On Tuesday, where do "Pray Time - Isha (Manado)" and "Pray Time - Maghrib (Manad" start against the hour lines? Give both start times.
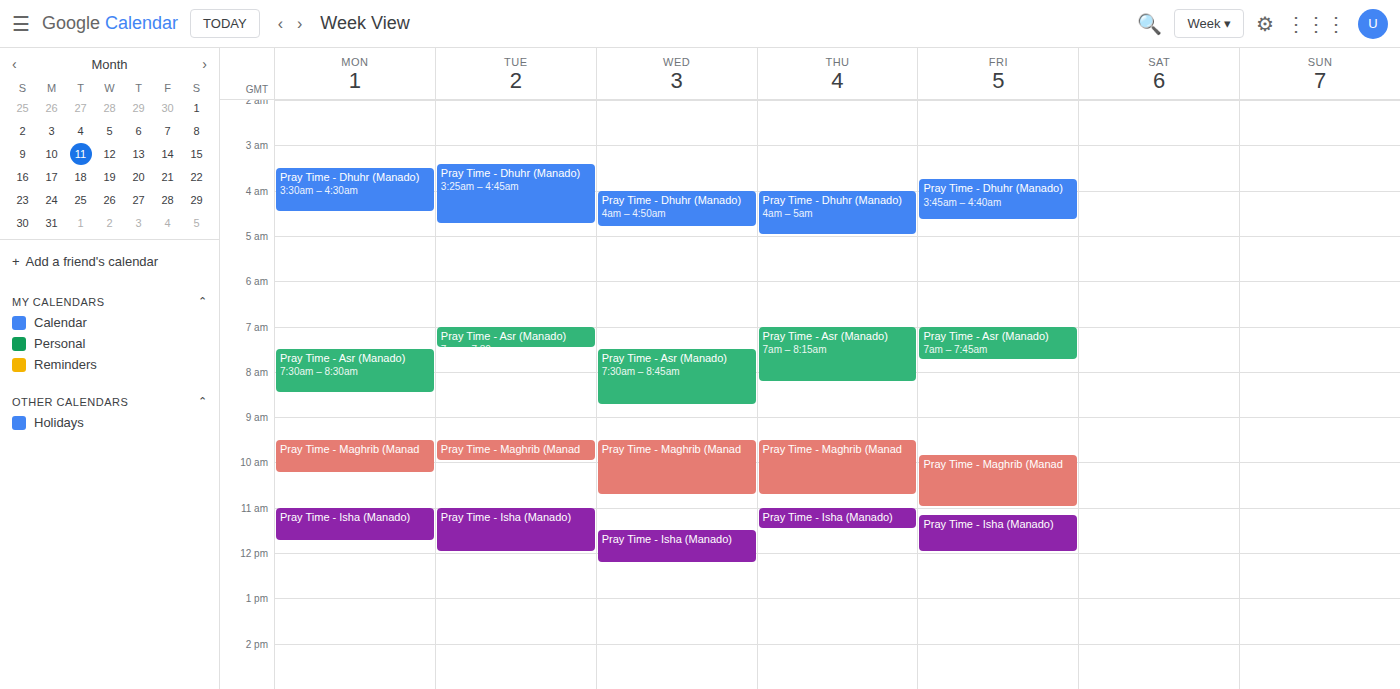
"Pray Time - Isha (Manado)": 11:00 AM, exactly on the 11 AM line. "Pray Time - Maghrib (Manad": 9:30 AM, halfway between the 9 AM and 10 AM lines.